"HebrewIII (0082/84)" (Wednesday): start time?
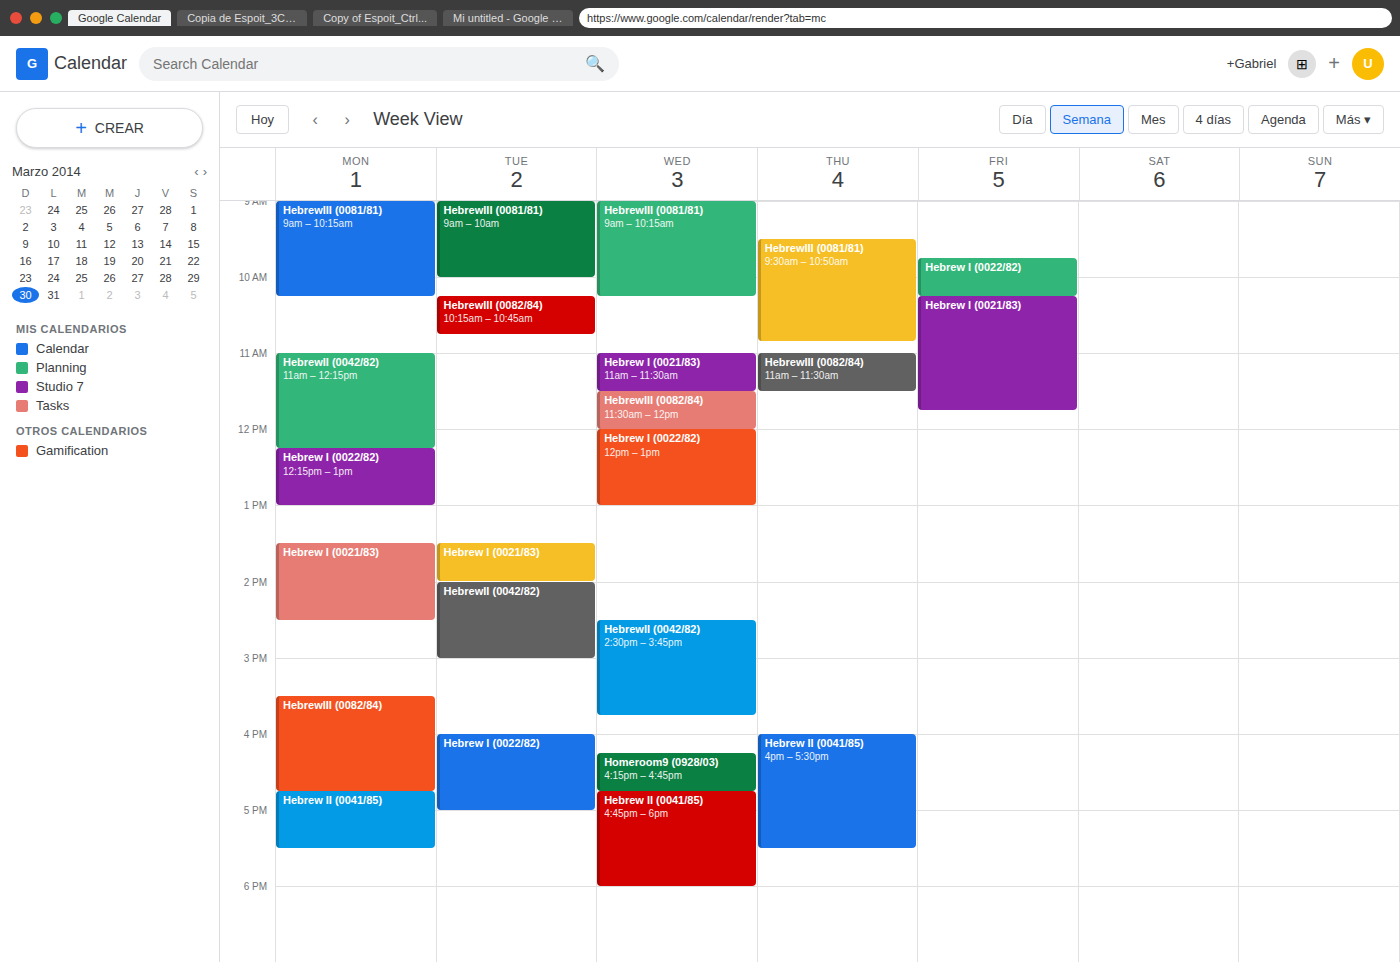
11:30 AM